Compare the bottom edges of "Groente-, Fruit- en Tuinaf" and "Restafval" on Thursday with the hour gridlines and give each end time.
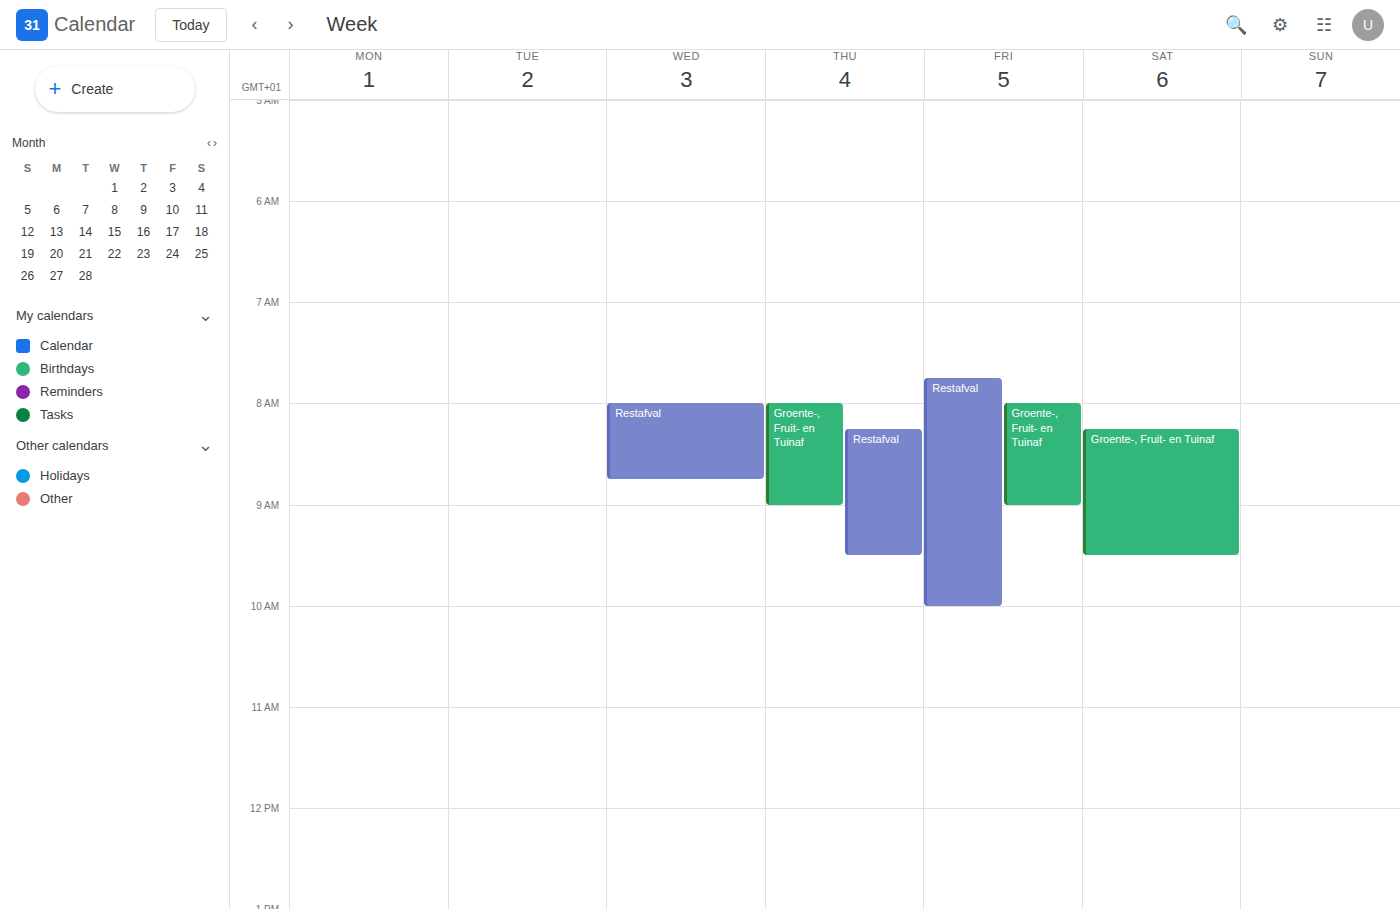
"Groente-, Fruit- en Tuinaf": 9:00 AM, exactly on the 9 AM line. "Restafval": 9:30 AM, halfway between the 9 AM and 10 AM lines.